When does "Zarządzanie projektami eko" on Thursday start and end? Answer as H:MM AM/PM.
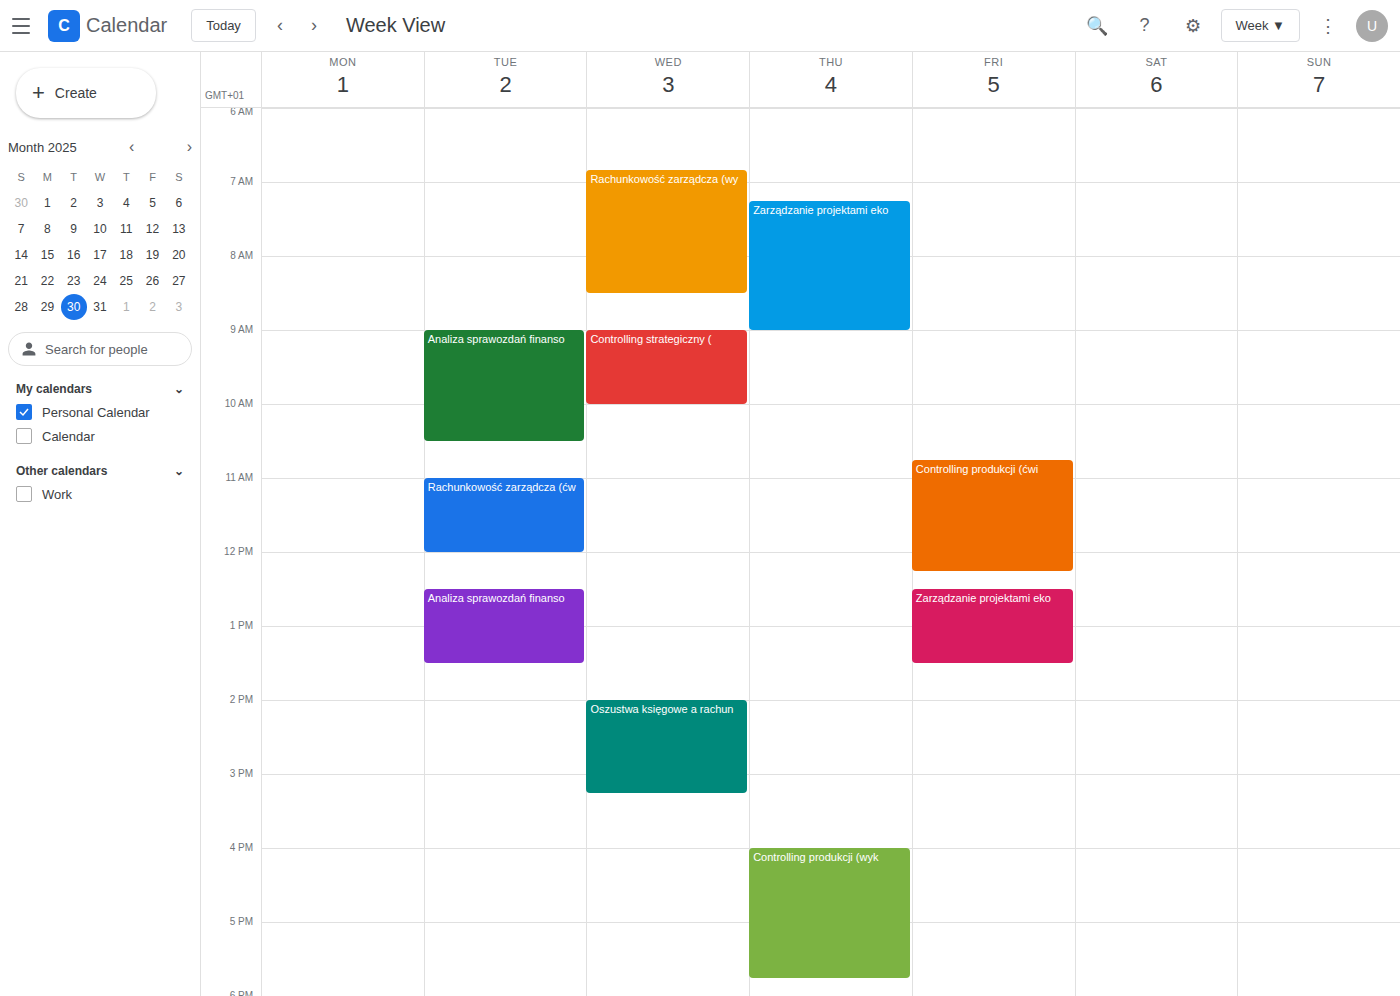
7:15 AM to 9:00 AM